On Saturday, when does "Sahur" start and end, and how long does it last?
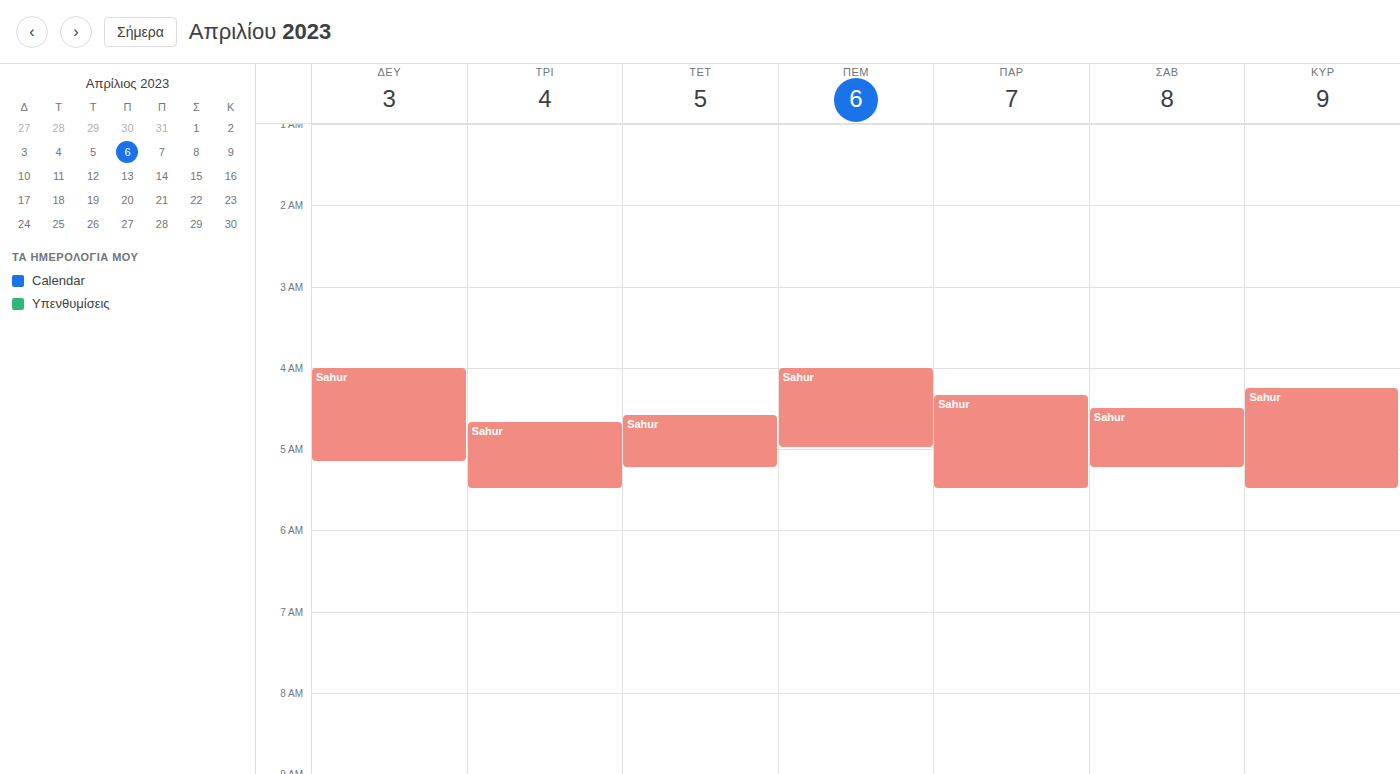
4:30 AM to 5:15 AM, 45 minutes